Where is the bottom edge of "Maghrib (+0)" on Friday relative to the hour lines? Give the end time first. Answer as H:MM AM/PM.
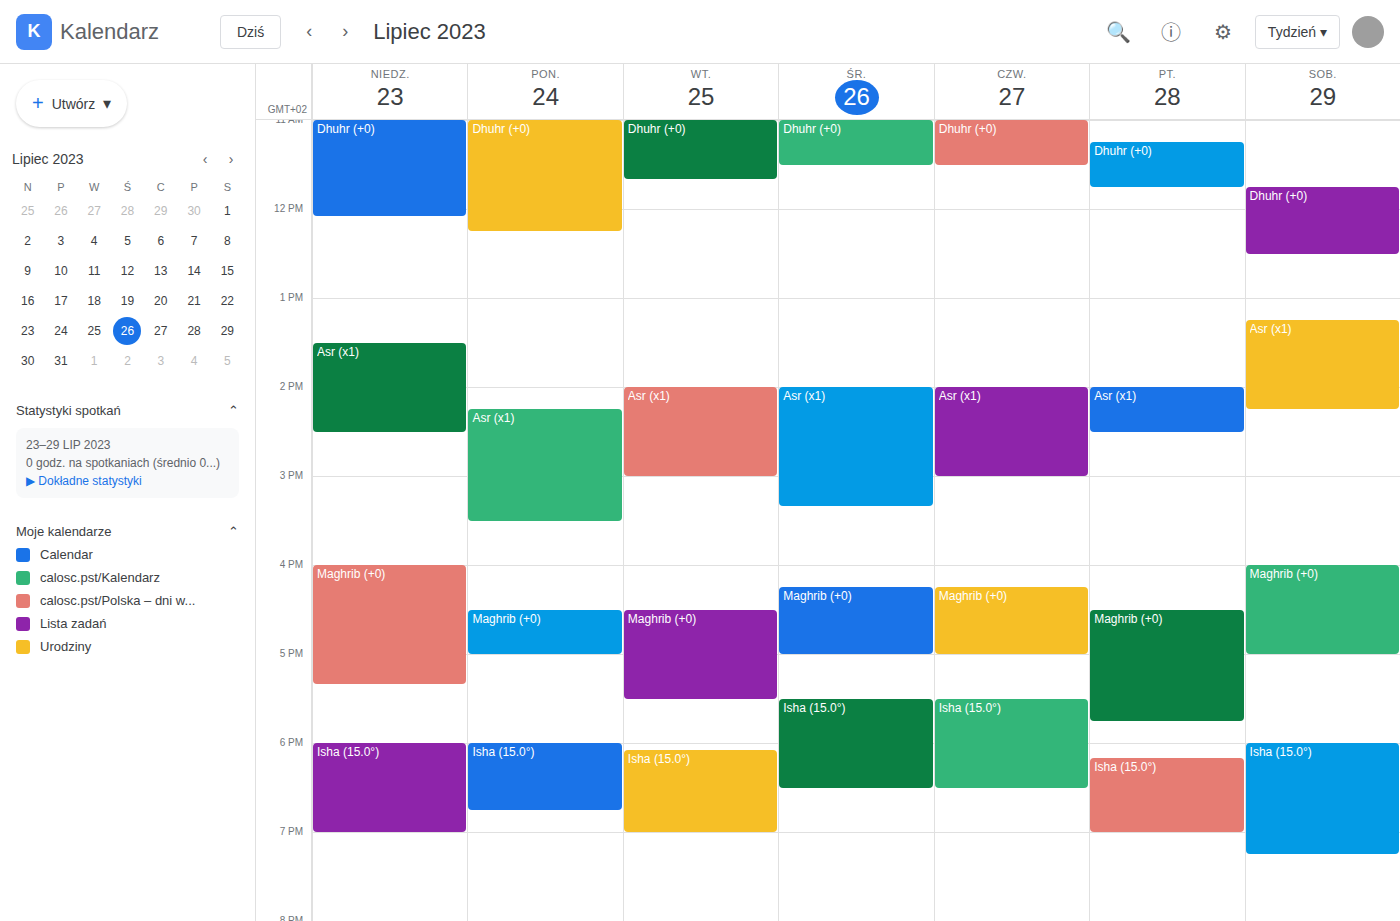
5:45 PM -- neither: three quarters of the way from the 5 PM line to the 6 PM line.